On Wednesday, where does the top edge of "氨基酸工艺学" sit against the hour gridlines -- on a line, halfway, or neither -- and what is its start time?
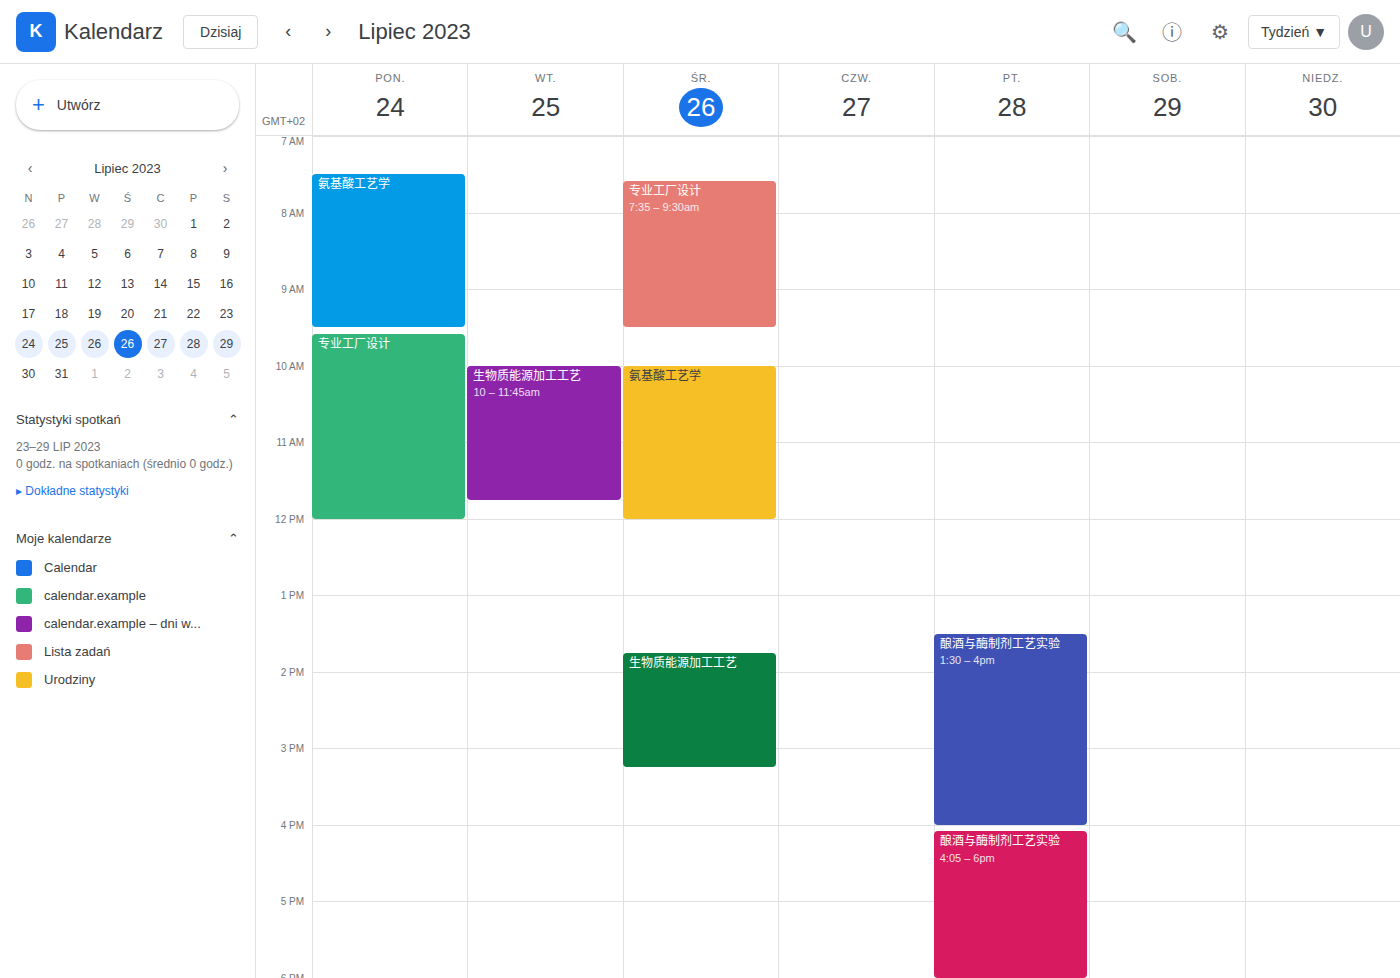
10:00 AM -- exactly on the 10 AM line.